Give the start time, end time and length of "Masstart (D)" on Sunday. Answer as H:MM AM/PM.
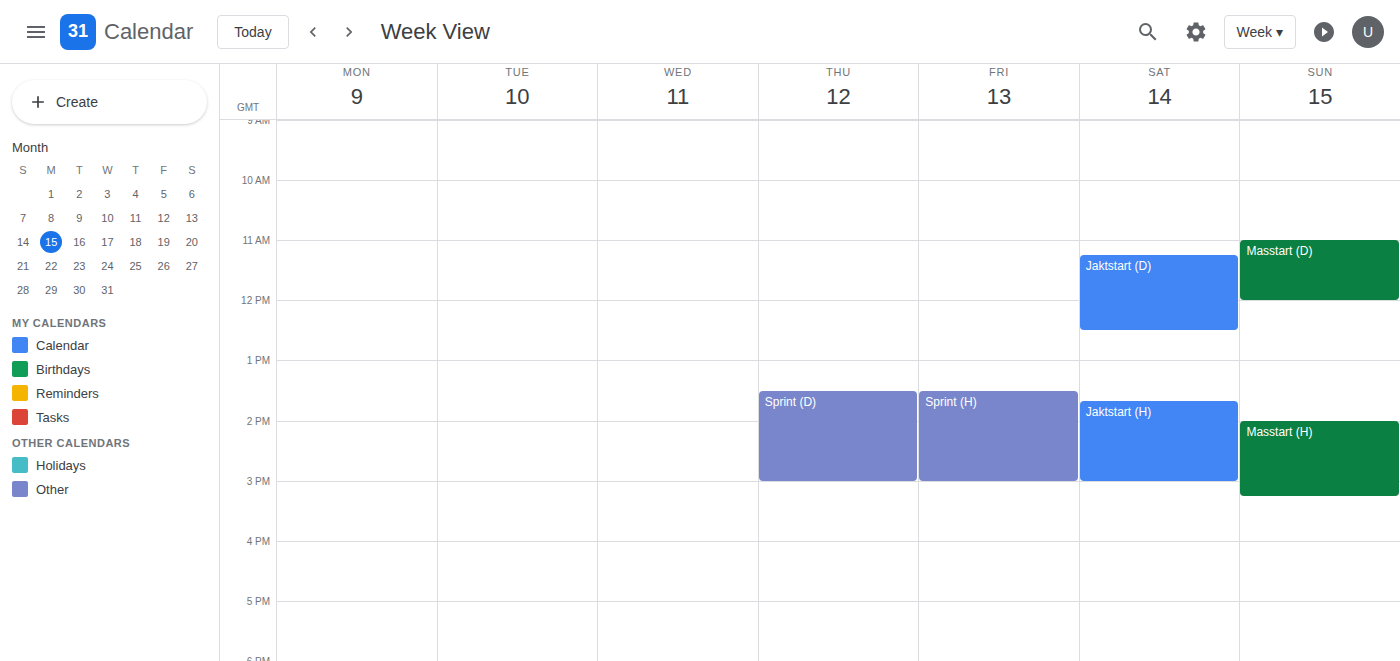
11:00 AM to 12:00 PM, 1 hour